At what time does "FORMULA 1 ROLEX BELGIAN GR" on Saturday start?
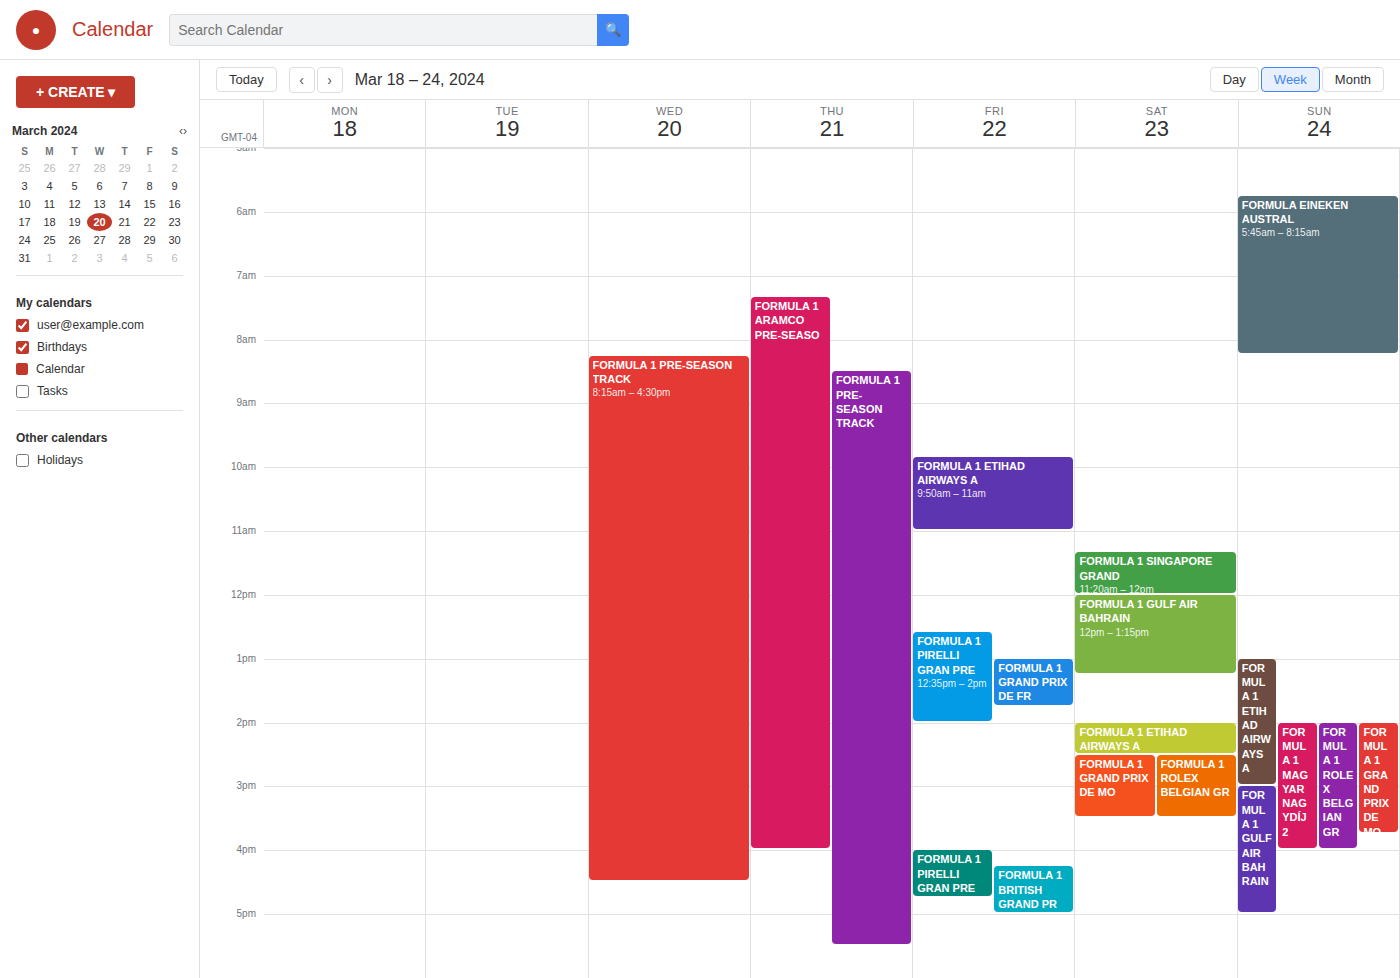
2:30 PM